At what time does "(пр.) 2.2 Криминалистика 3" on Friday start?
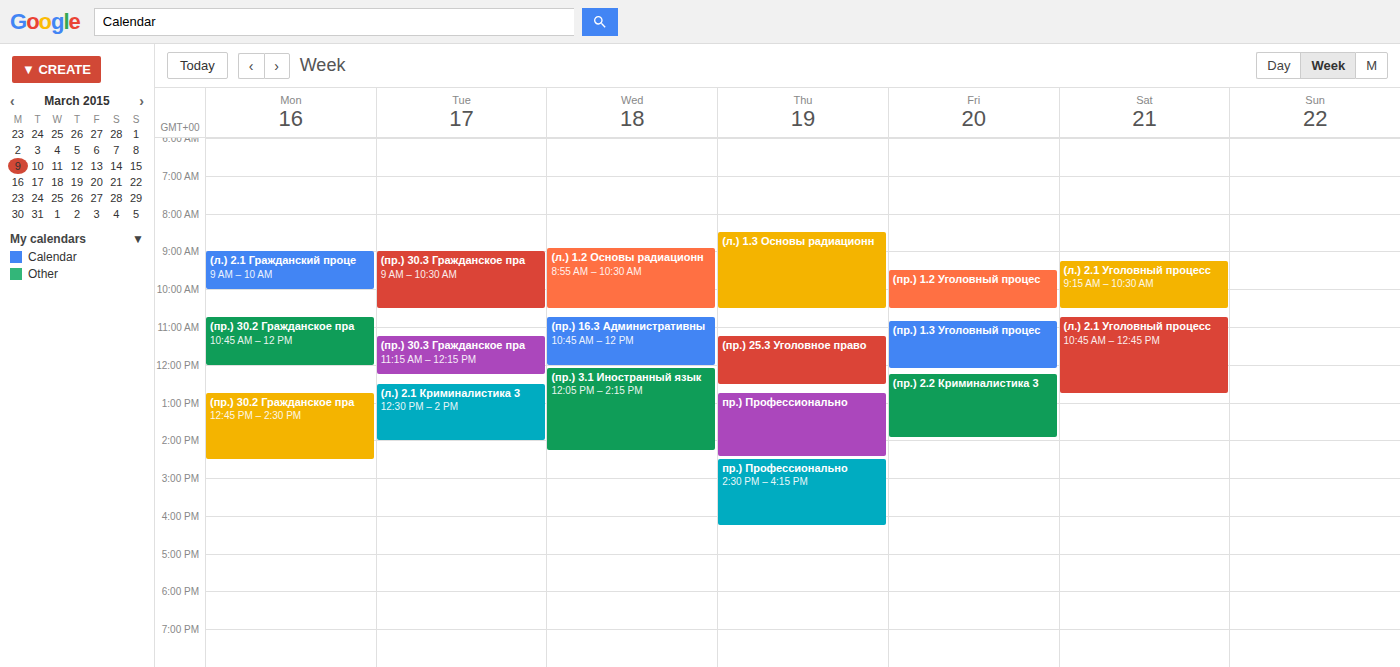
12:15 PM